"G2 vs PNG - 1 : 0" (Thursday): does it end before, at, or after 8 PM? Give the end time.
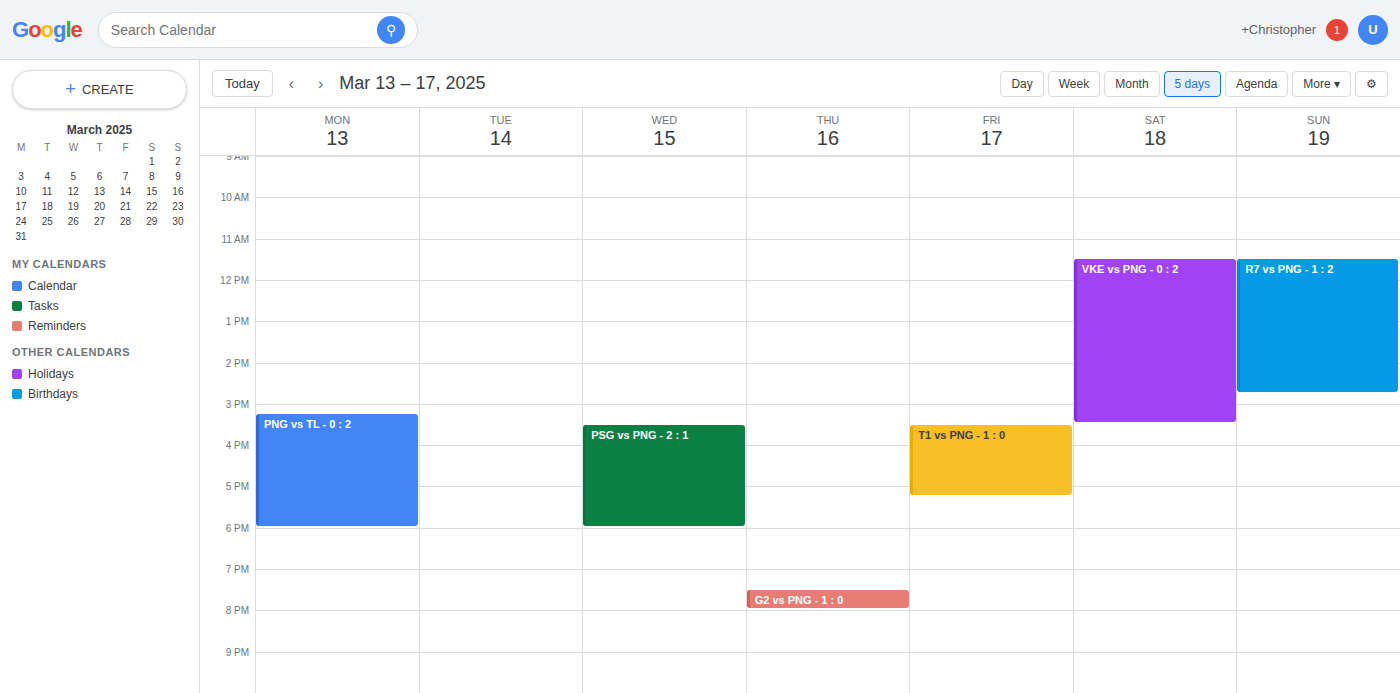
8:00 PM -- exactly at 8 PM, on the 8 PM line.